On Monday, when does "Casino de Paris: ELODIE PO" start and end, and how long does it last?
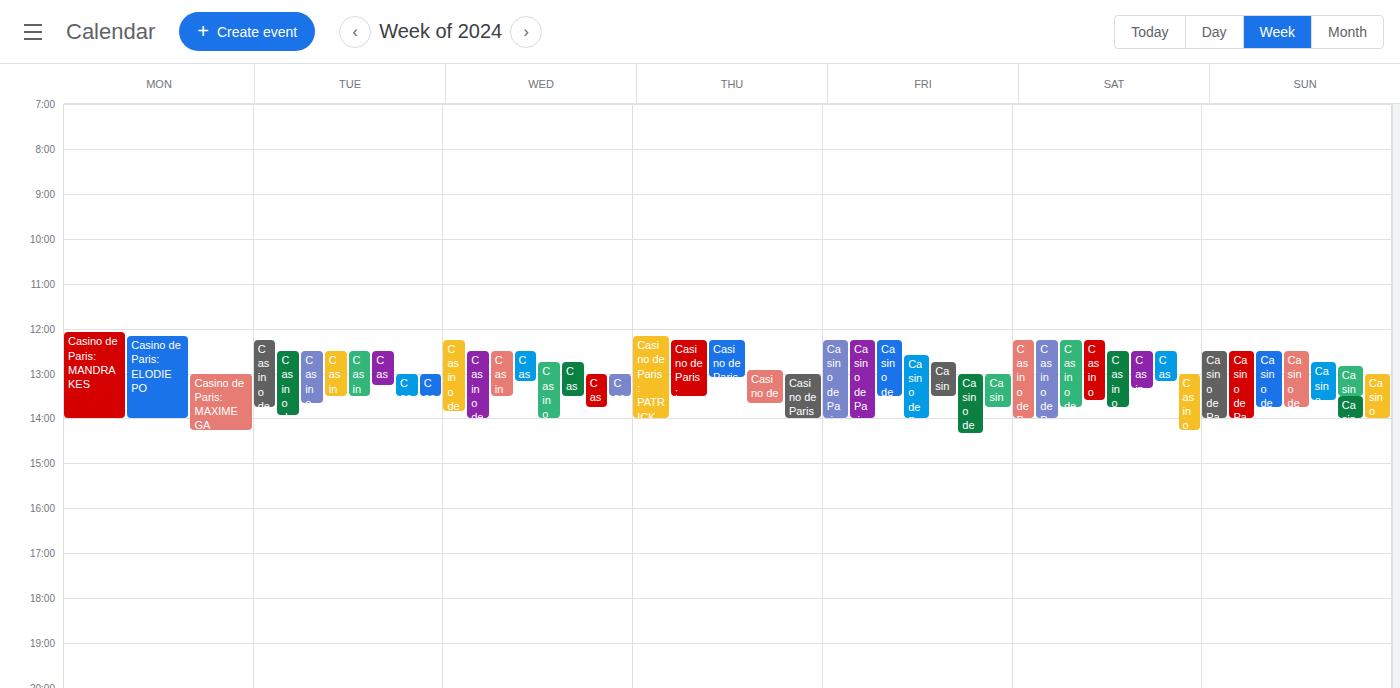
12:10 to 14:00, 1 hour 50 minutes